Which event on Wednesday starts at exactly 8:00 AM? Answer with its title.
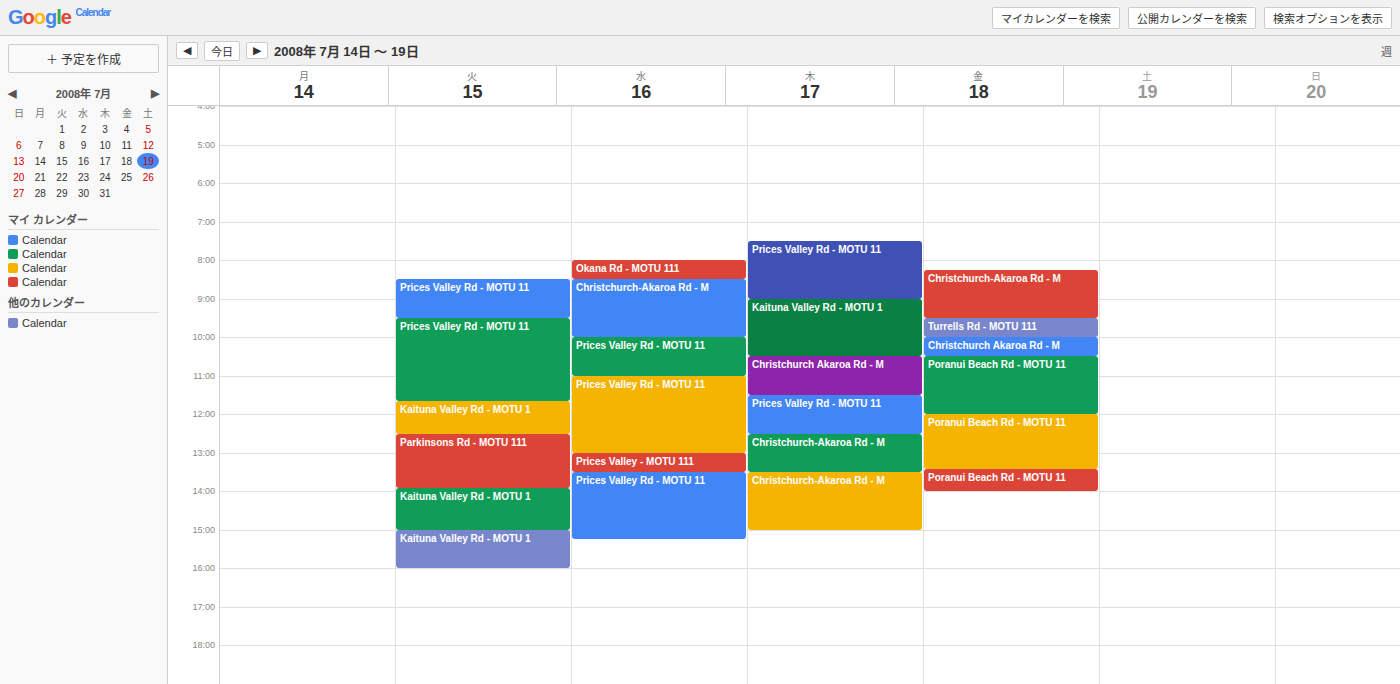
"Okana Rd - MOTU 111"